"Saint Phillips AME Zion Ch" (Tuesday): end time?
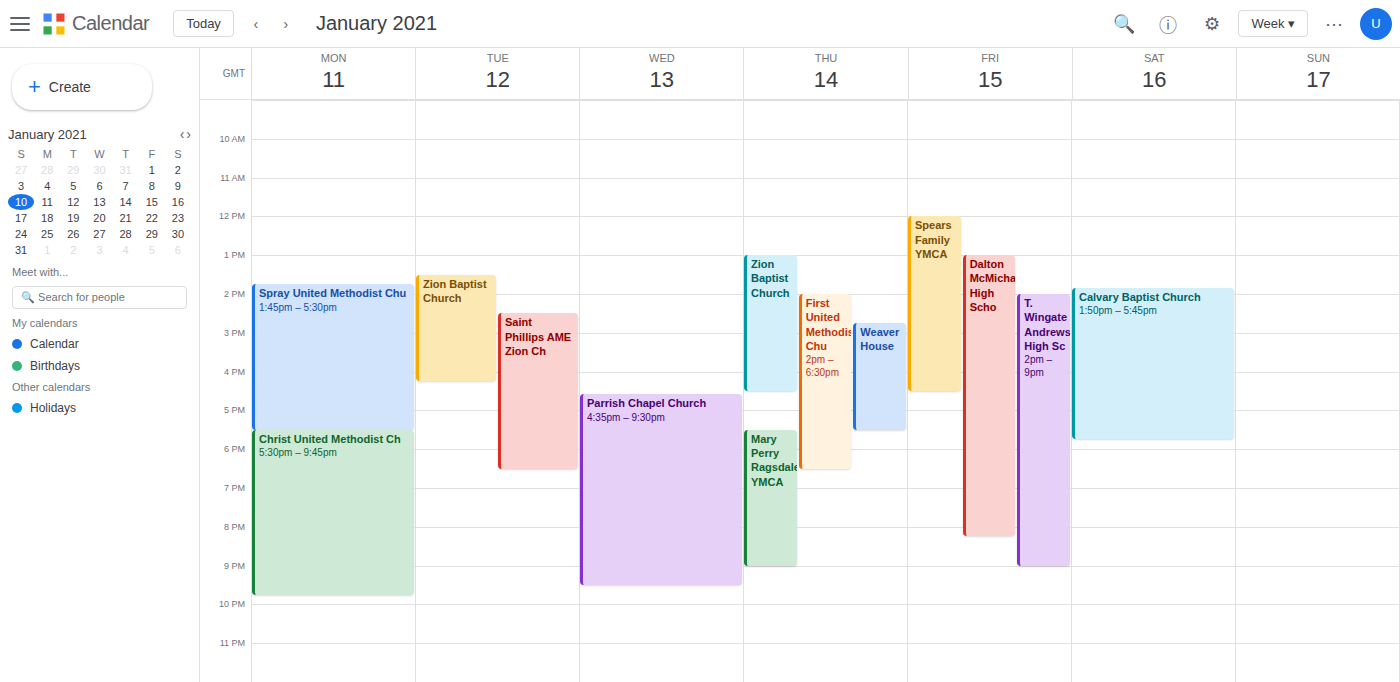
6:30 PM